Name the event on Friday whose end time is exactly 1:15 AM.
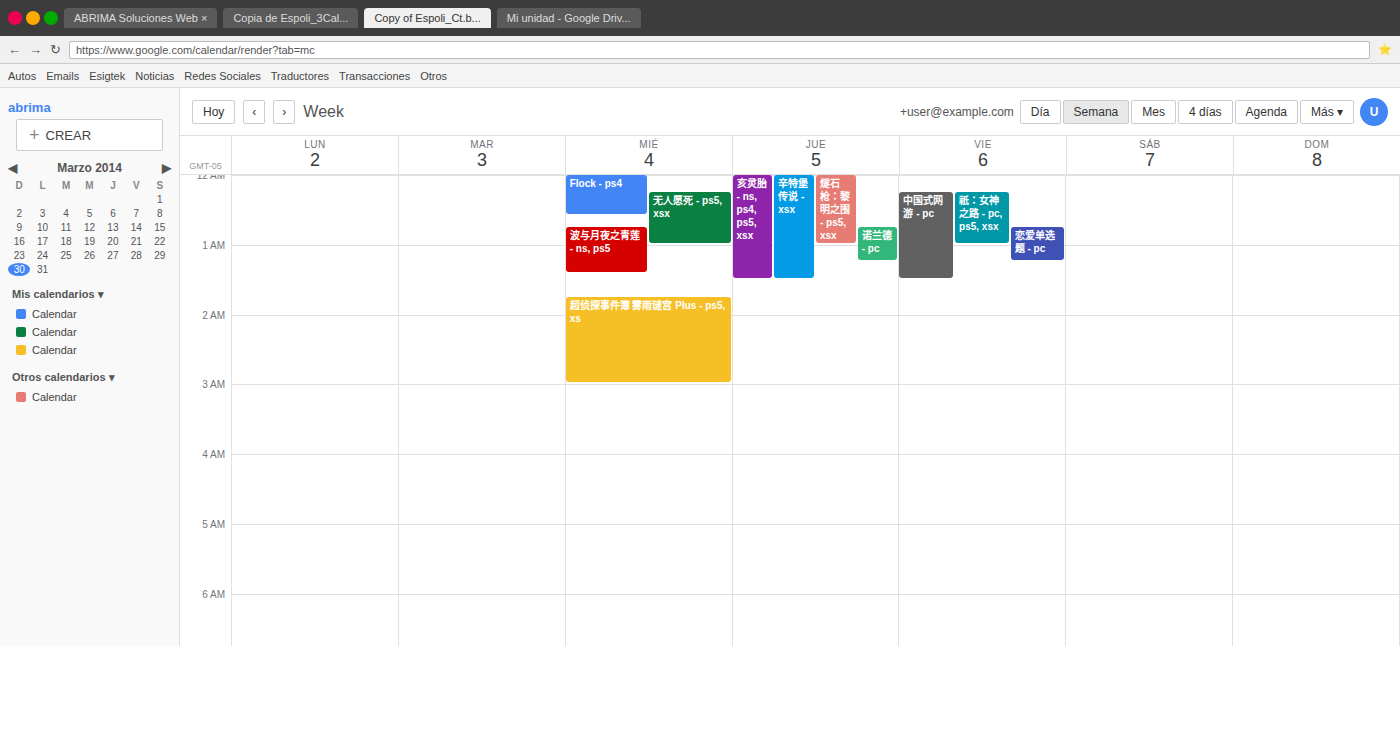
"恋爱单选题 - pc"